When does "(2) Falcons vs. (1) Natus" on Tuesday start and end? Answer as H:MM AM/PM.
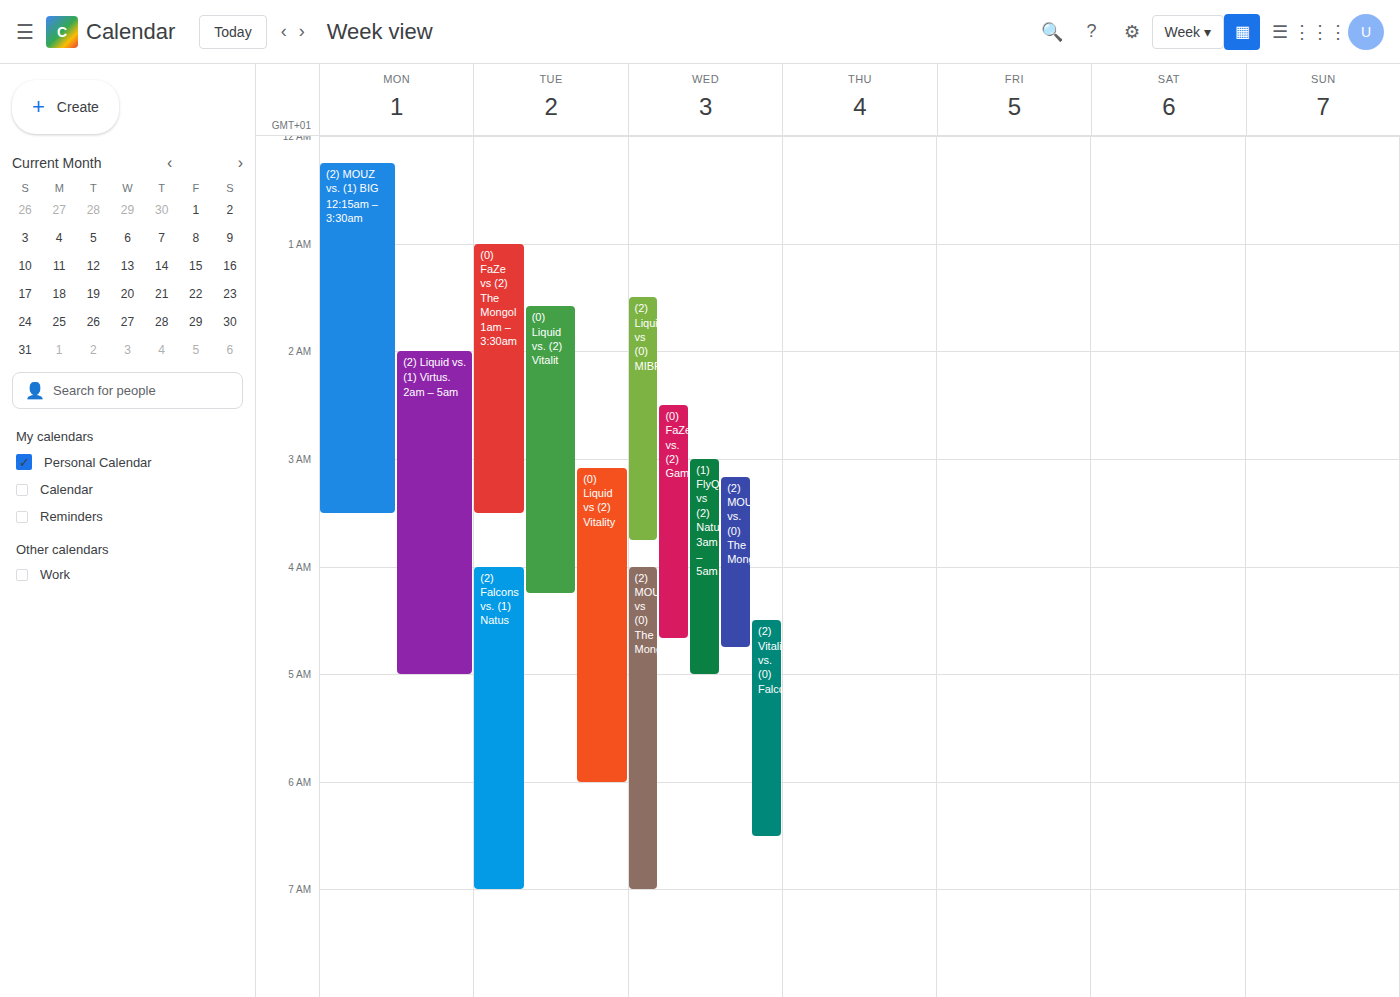
4:00 AM to 7:00 AM